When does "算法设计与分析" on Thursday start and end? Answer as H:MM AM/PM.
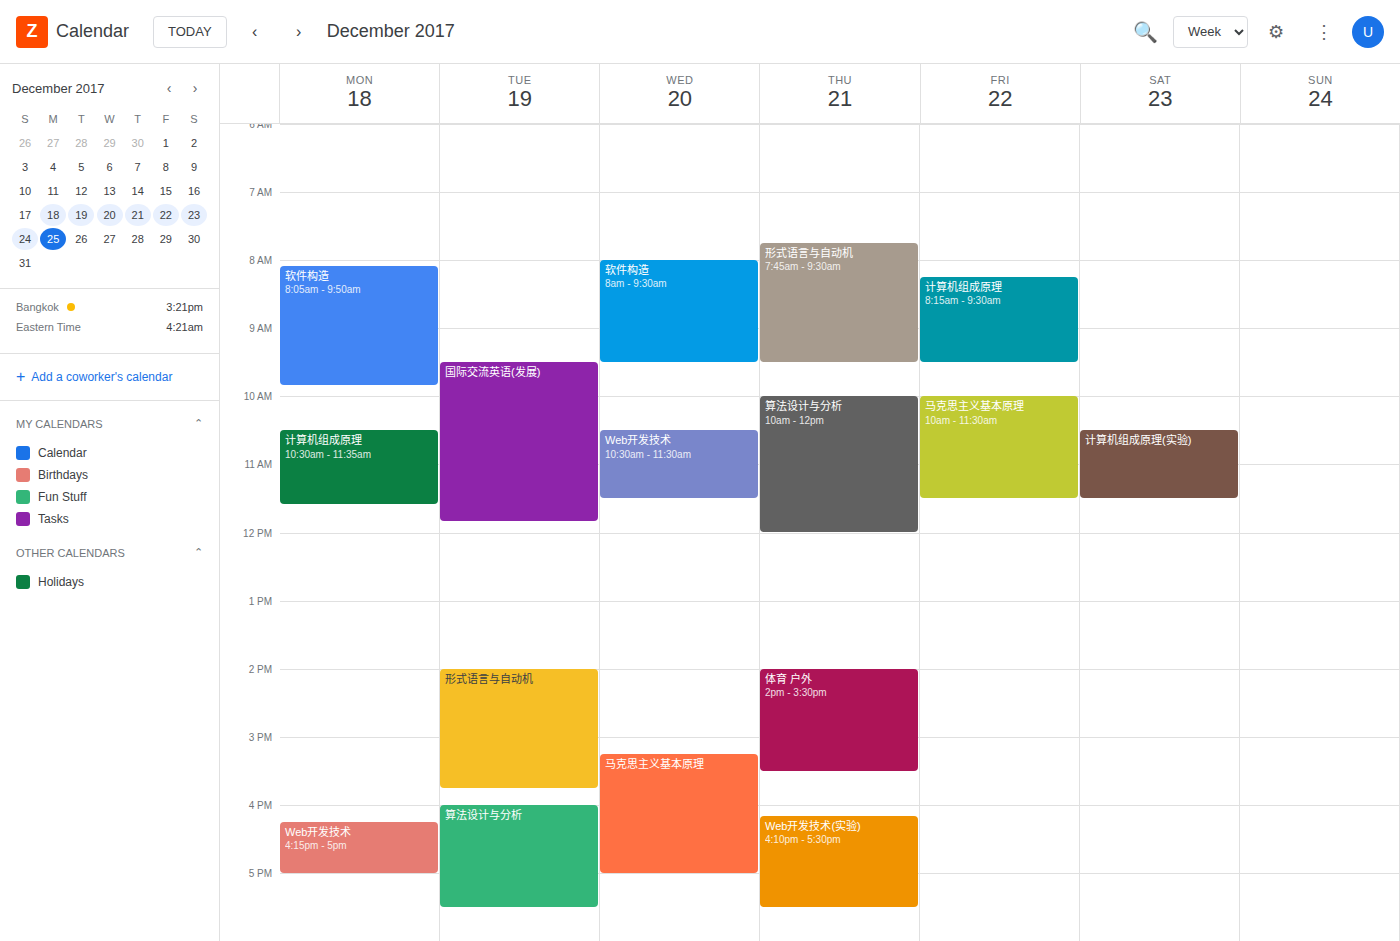
10:00 AM to 12:00 PM